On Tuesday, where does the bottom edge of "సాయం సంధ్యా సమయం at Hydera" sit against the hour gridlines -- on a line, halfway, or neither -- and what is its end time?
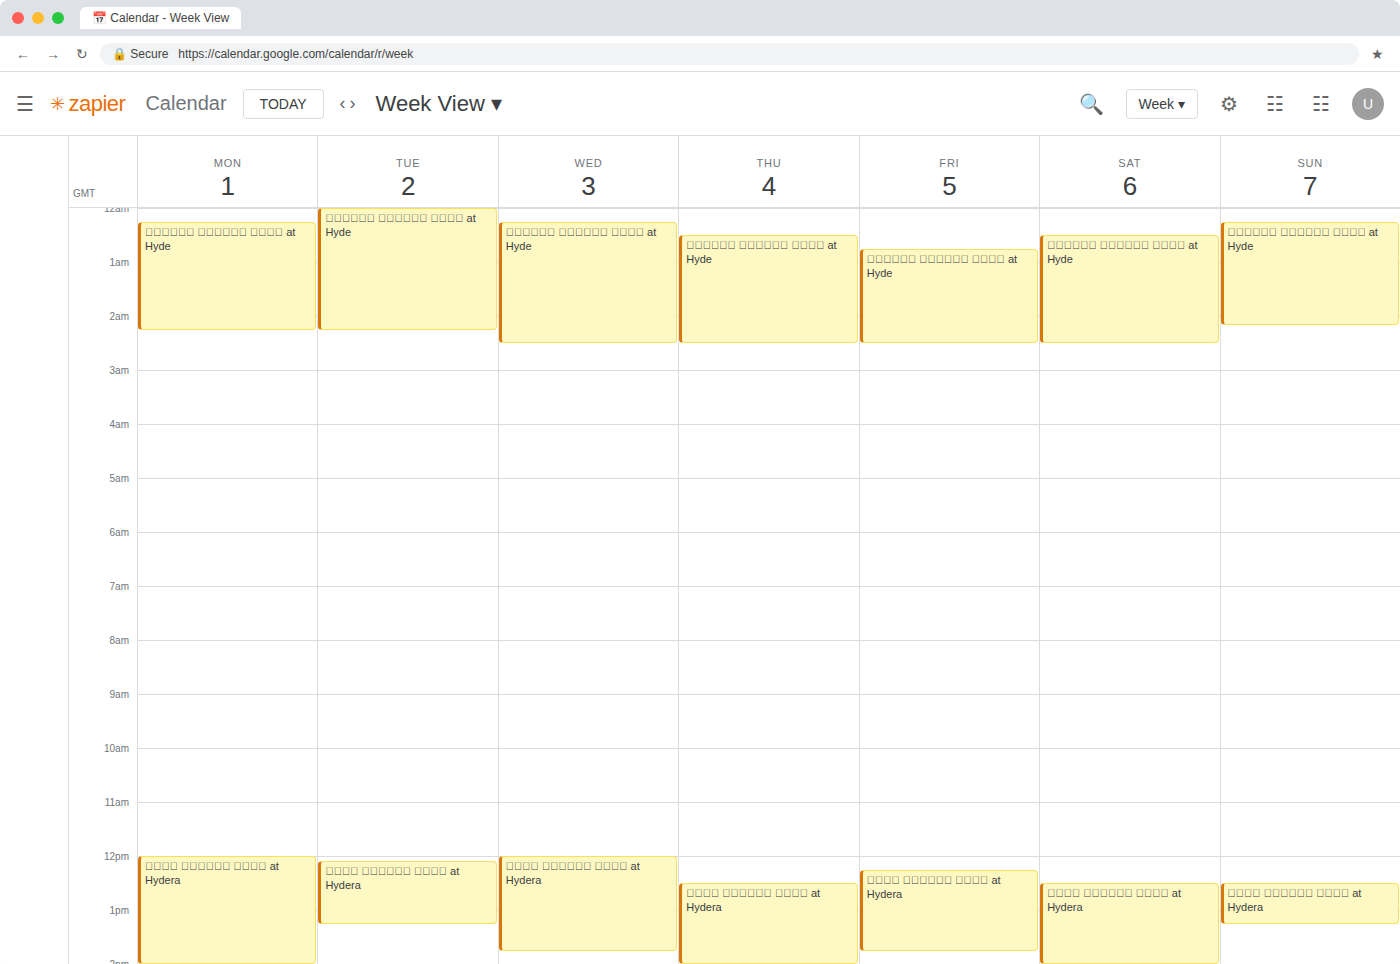
1:15 PM -- neither: a quarter of the way from the 1 PM line to the 2 PM line.